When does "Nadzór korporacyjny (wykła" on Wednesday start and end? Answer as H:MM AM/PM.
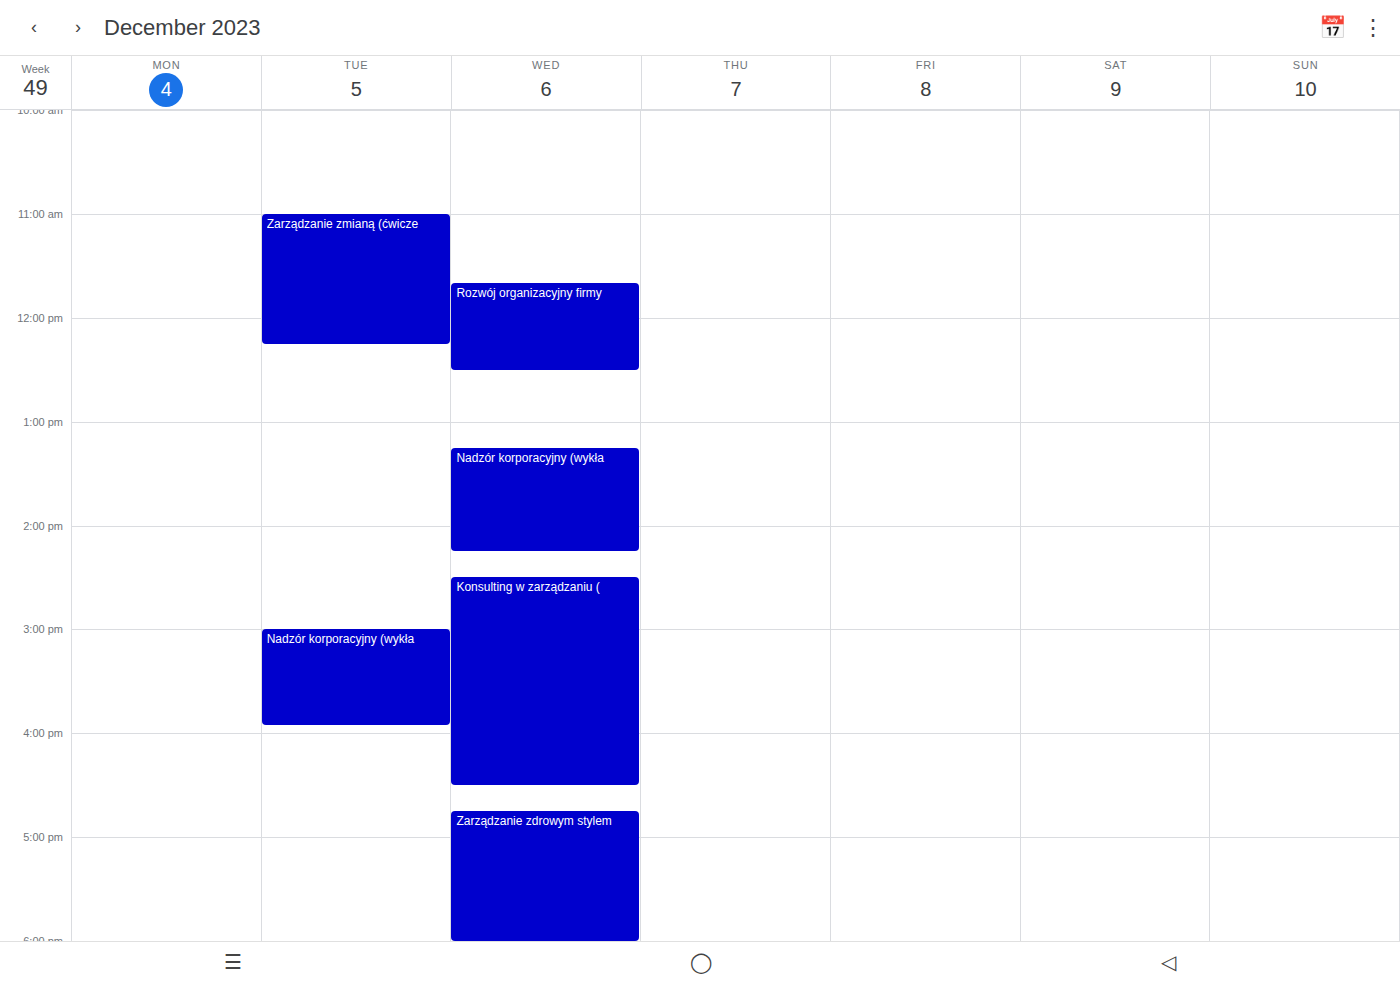
1:15 PM to 2:15 PM